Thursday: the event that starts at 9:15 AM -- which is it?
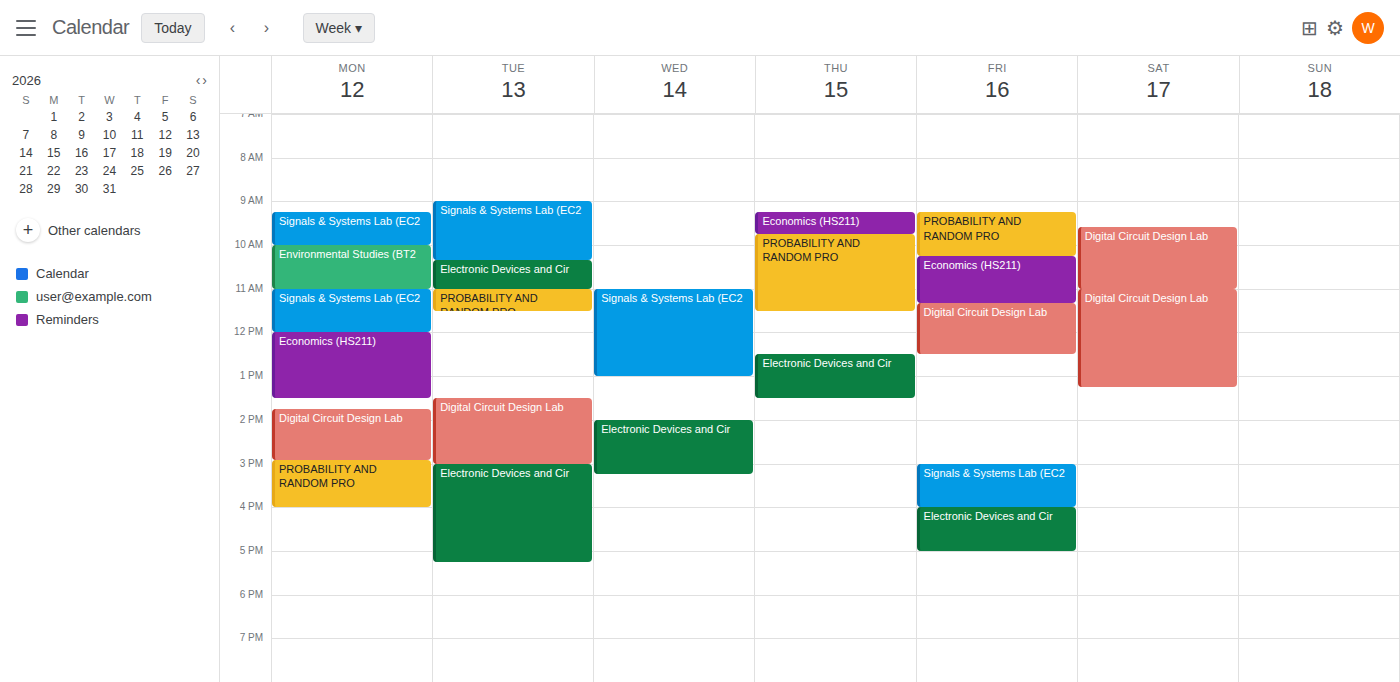
"Economics (HS211)"